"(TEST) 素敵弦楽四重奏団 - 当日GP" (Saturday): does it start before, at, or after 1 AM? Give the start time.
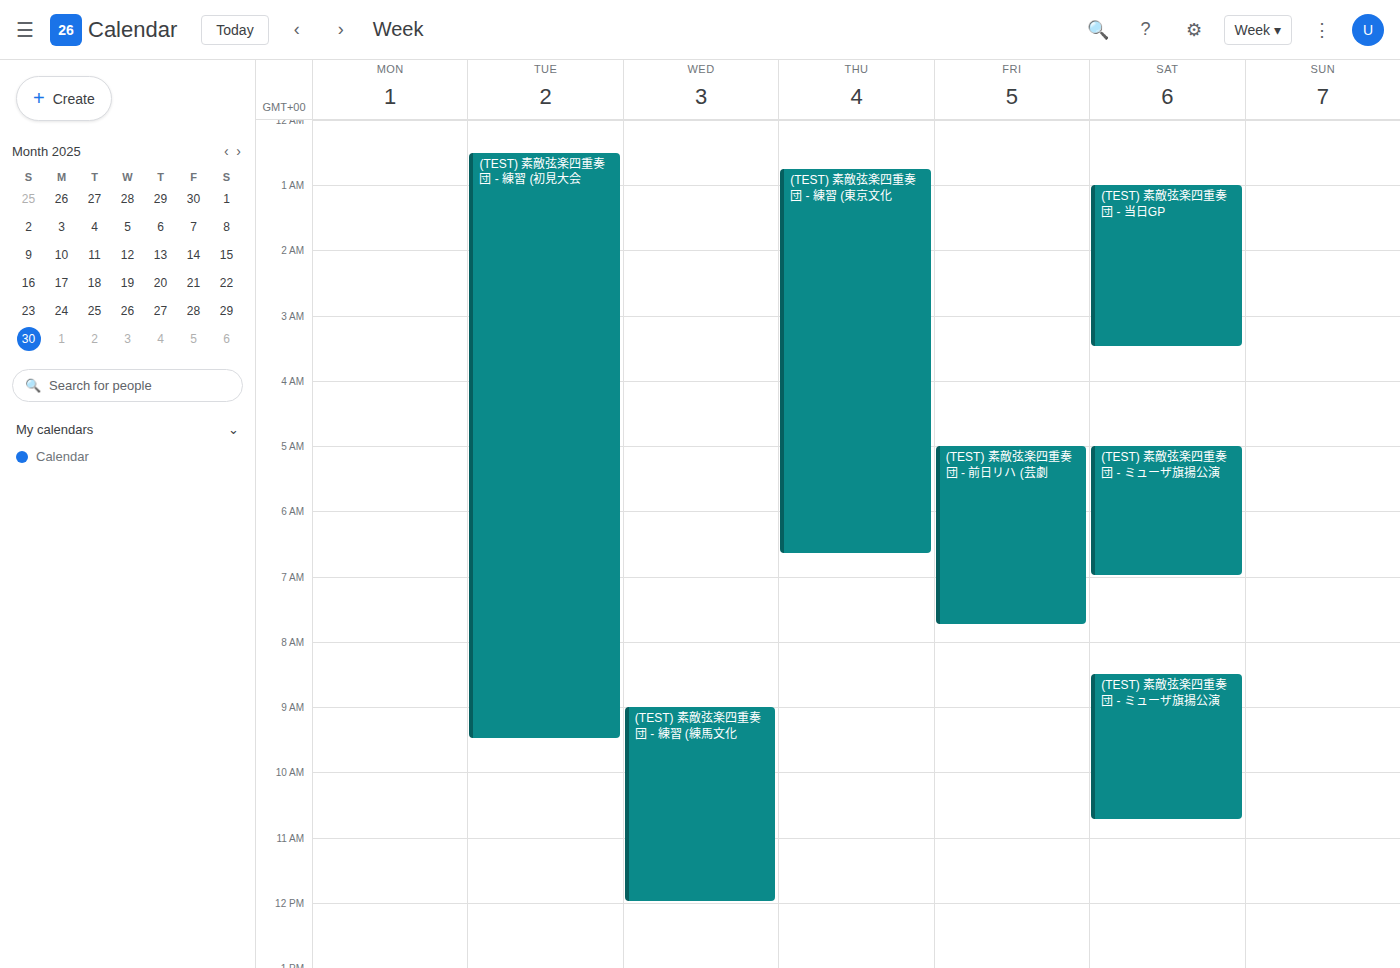
1:00 AM -- exactly at 1 AM, on the 1 AM line.